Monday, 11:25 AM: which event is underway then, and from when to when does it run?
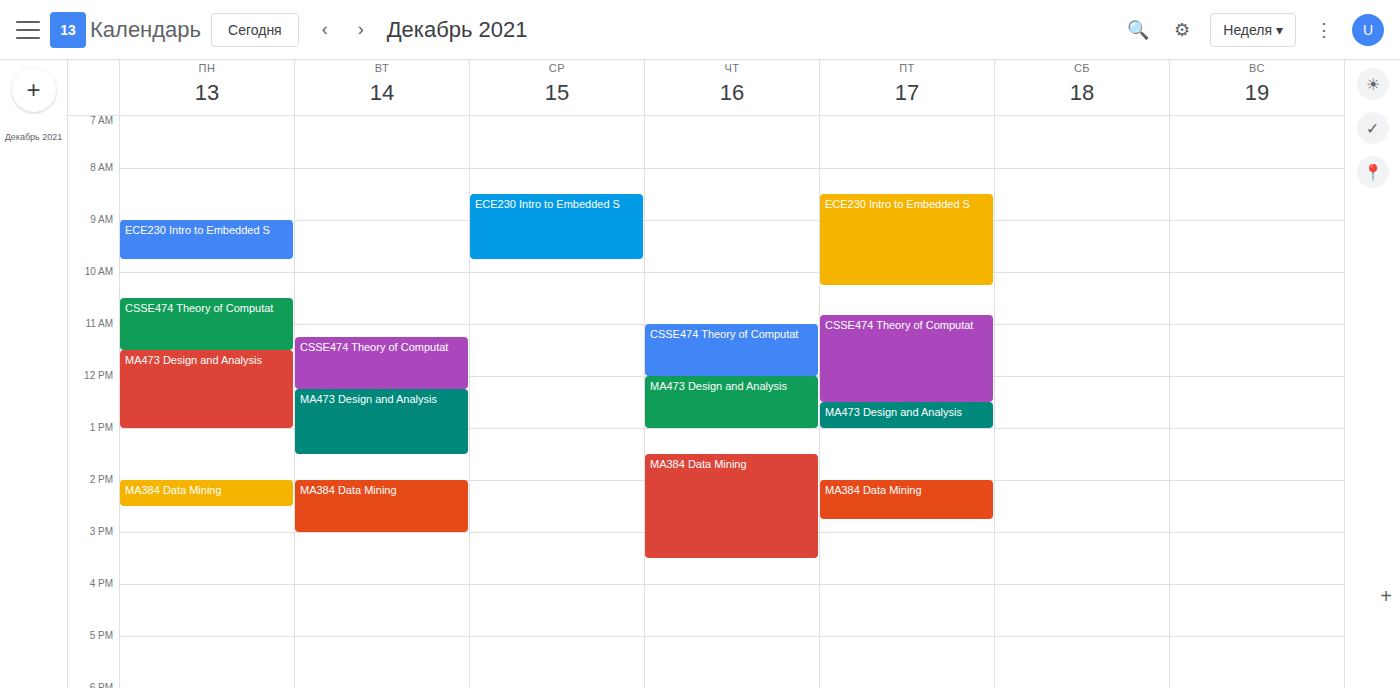
"CSSE474 Theory of Computat", 10:30 AM to 11:30 AM